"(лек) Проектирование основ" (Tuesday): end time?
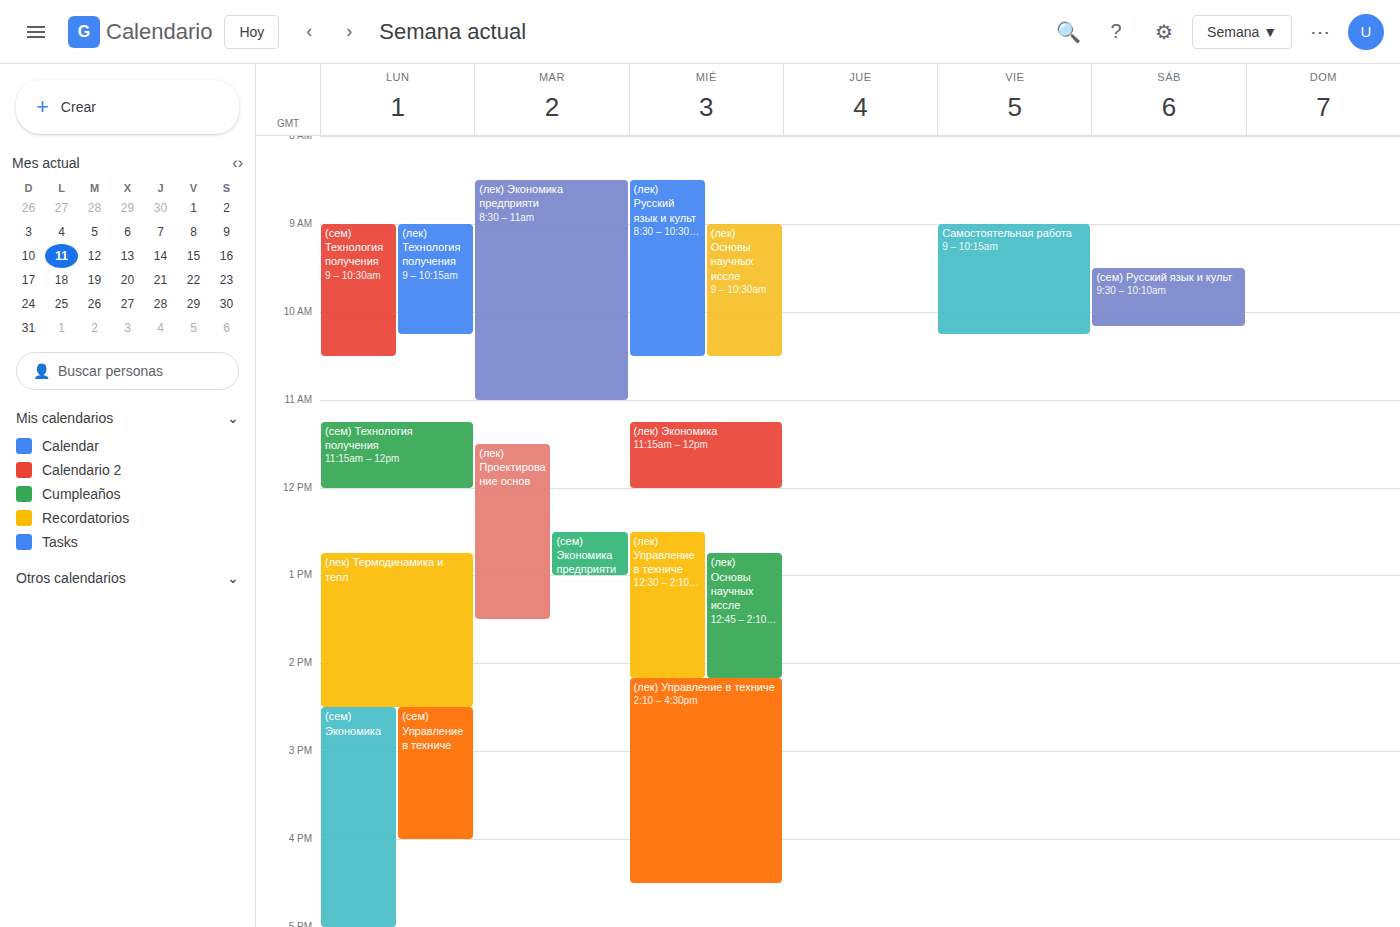
1:30 PM